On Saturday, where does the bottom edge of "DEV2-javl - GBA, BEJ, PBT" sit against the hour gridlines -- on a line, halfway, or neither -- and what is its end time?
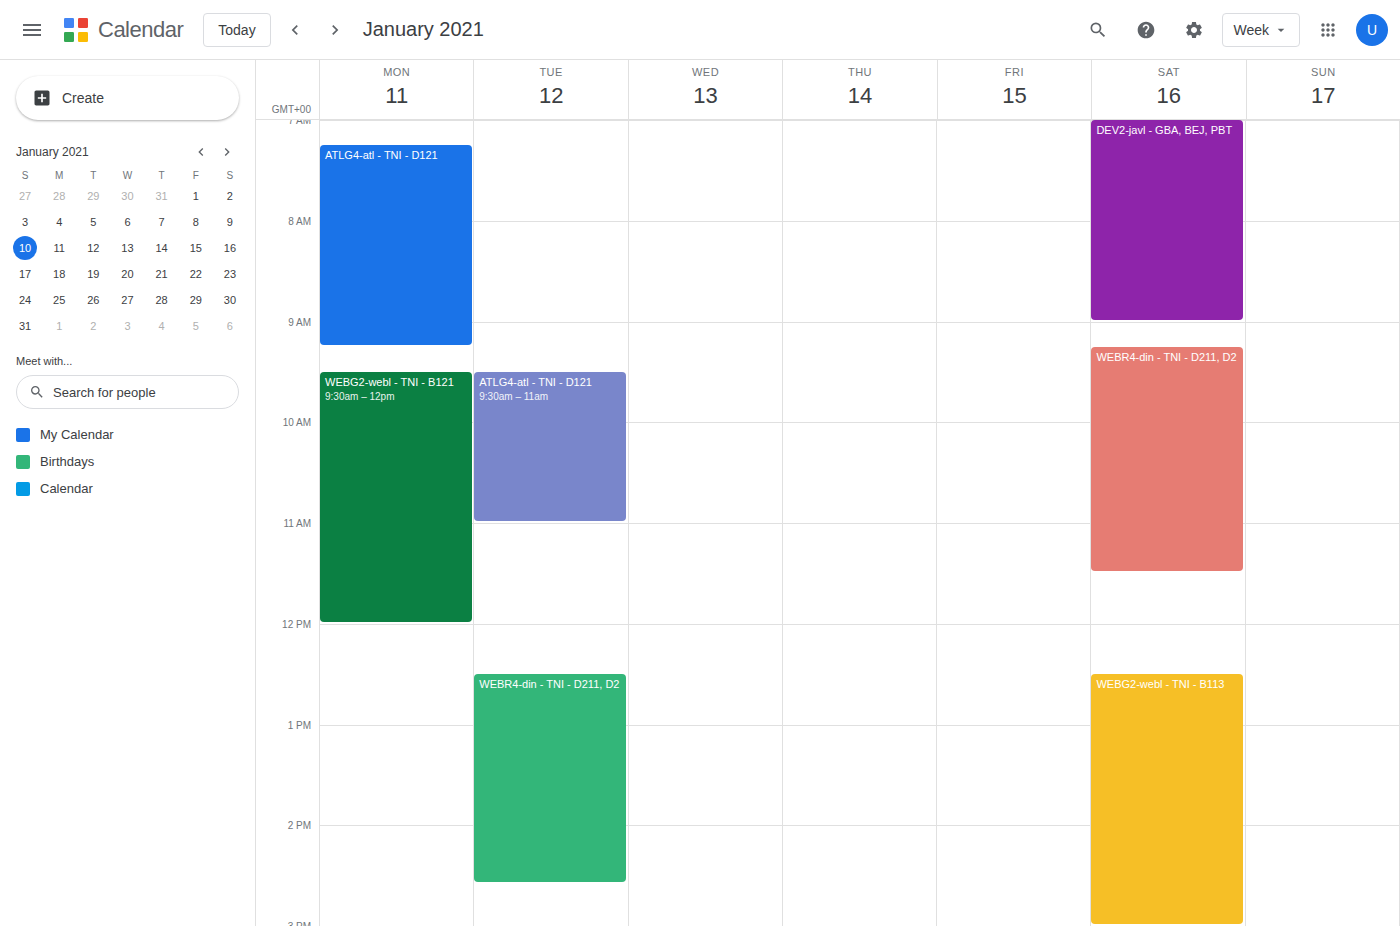
9:00 AM -- exactly on the 9 AM line.